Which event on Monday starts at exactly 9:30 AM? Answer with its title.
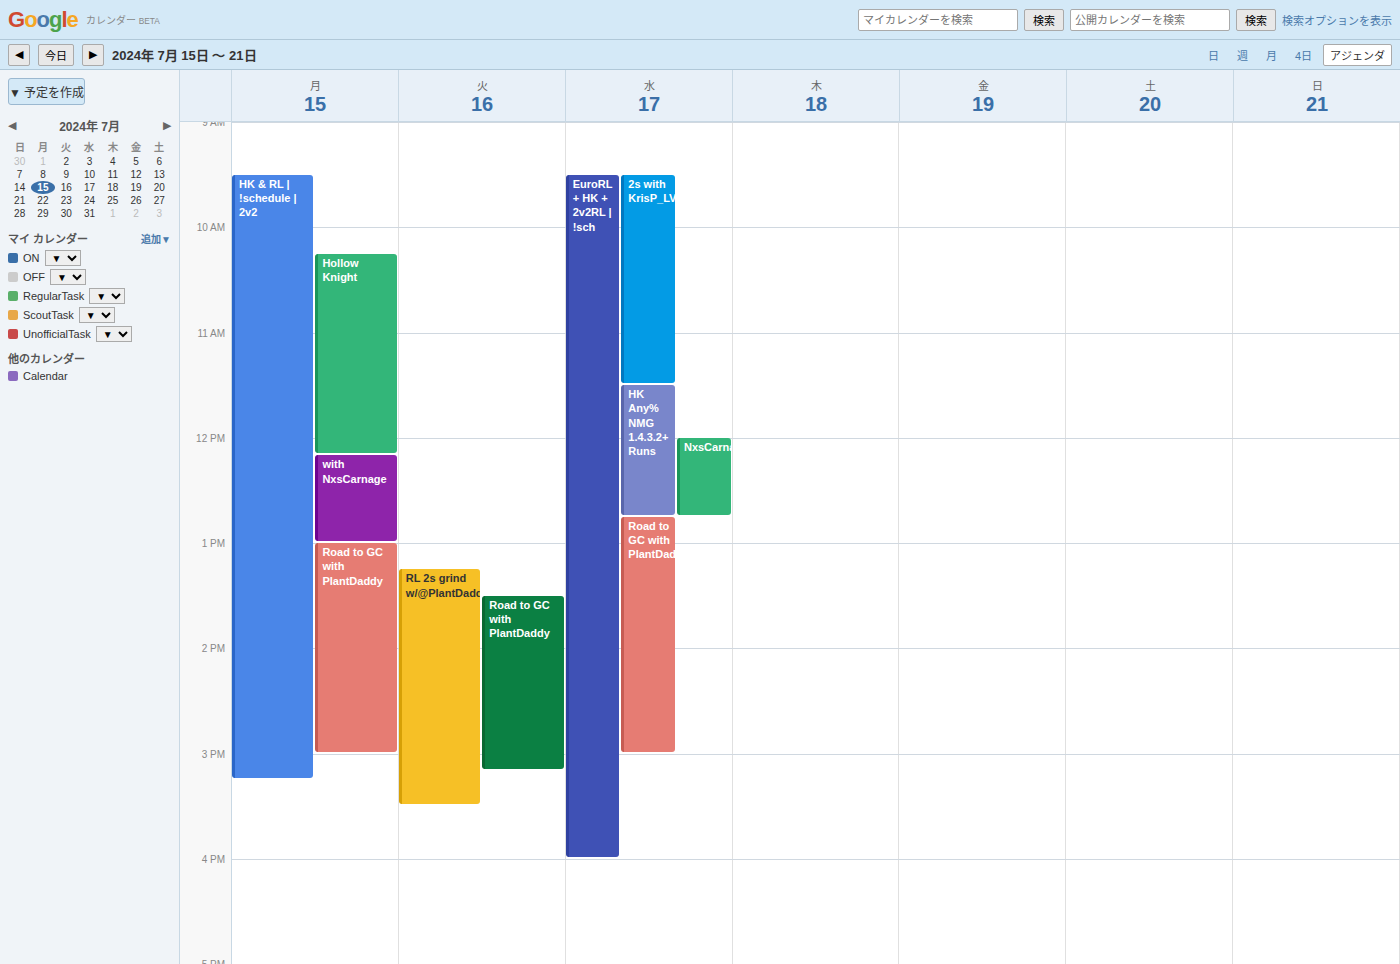
"HK & RL | !schedule | 2v2"